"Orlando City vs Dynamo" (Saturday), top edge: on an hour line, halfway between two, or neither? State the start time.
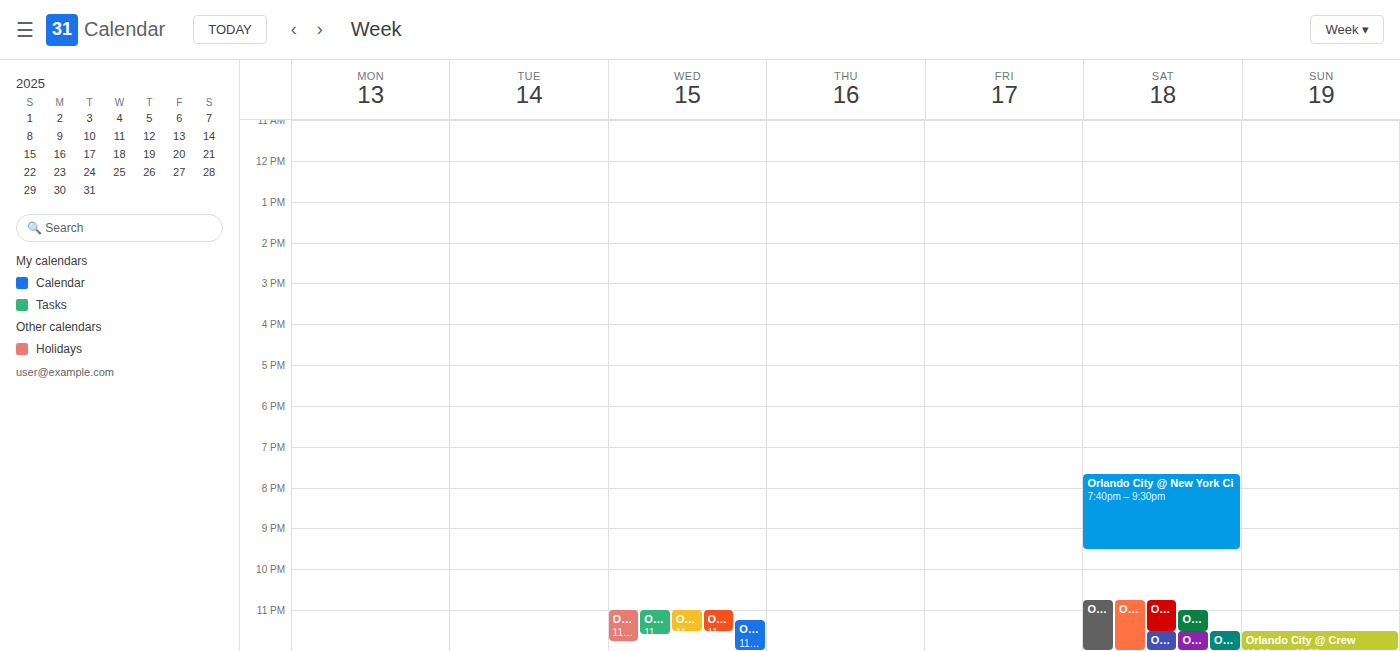
11:30 PM -- halfway between the 11 PM and 12 AM lines.